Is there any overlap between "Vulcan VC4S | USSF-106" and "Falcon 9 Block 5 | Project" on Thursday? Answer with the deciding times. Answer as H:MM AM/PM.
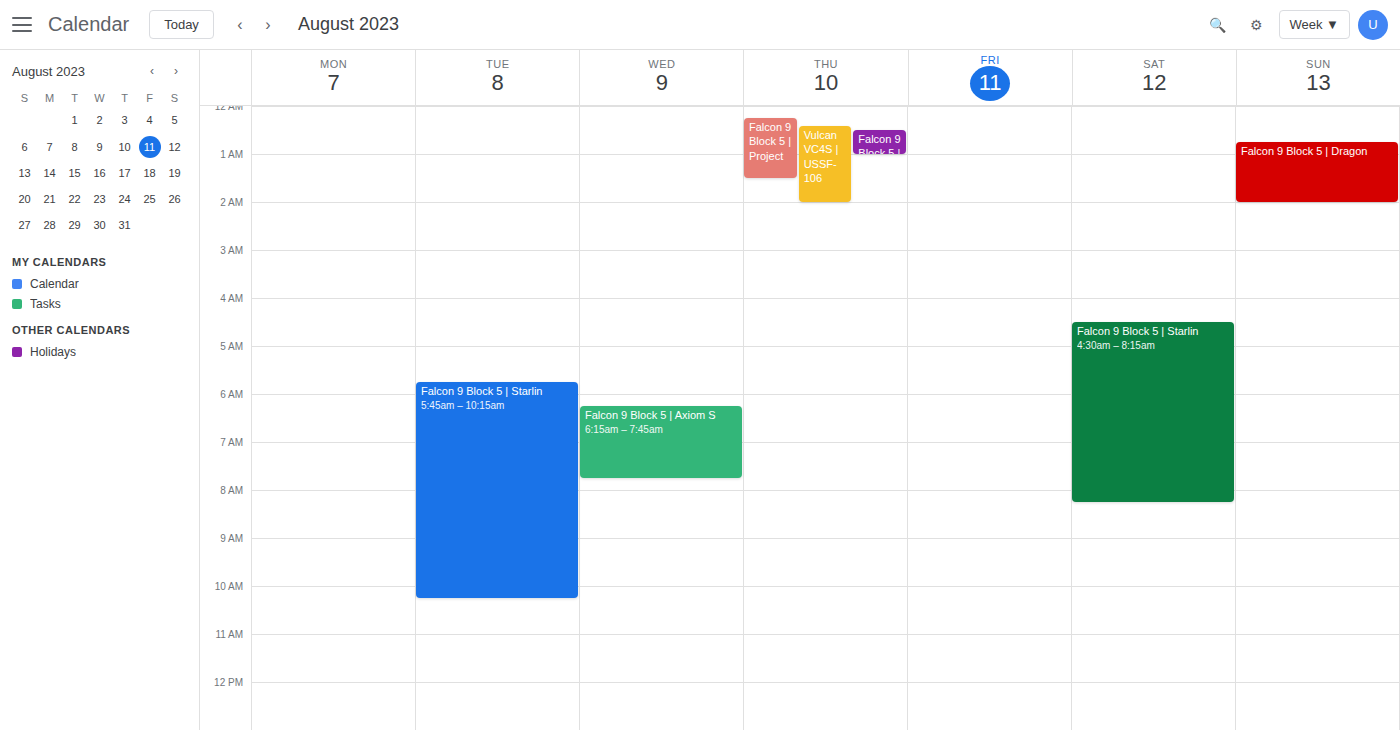
"Vulcan VC4S | USSF-106" starts at 12:25 AM, before "Falcon 9 Block 5 | Project" ends at 1:30 AM -- they overlap.